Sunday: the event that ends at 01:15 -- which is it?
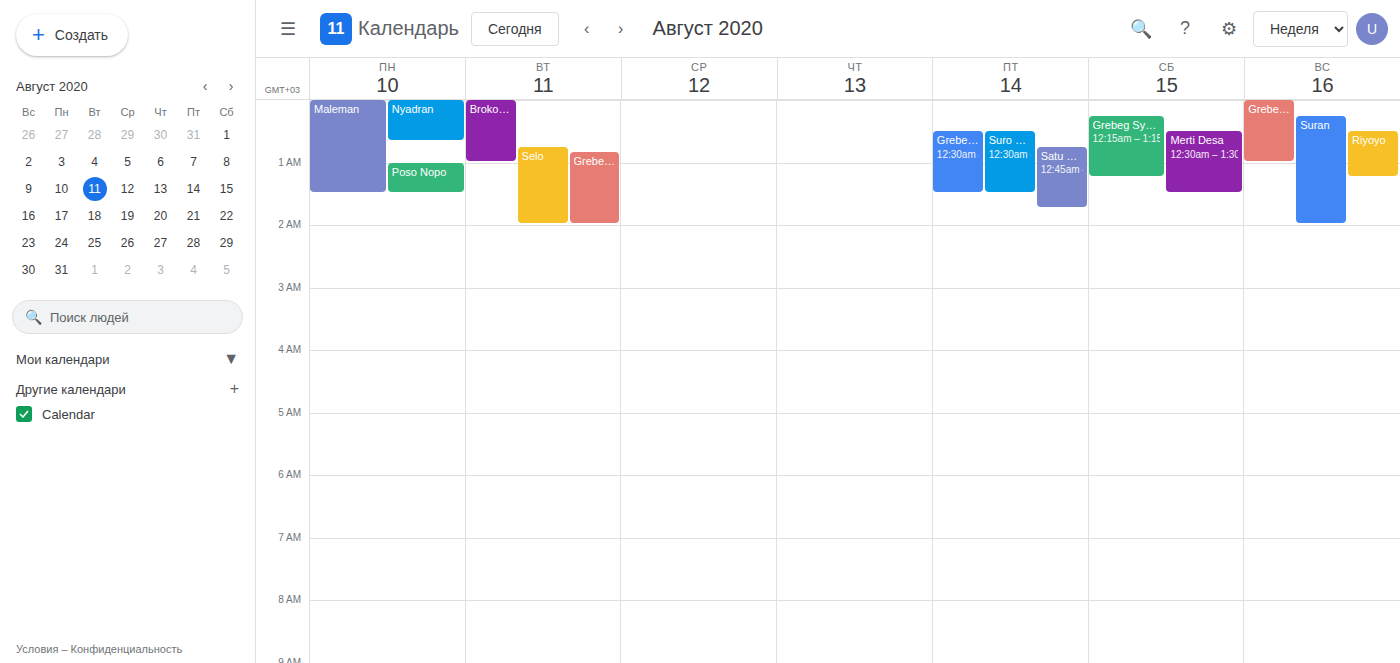
"Riyoyo"